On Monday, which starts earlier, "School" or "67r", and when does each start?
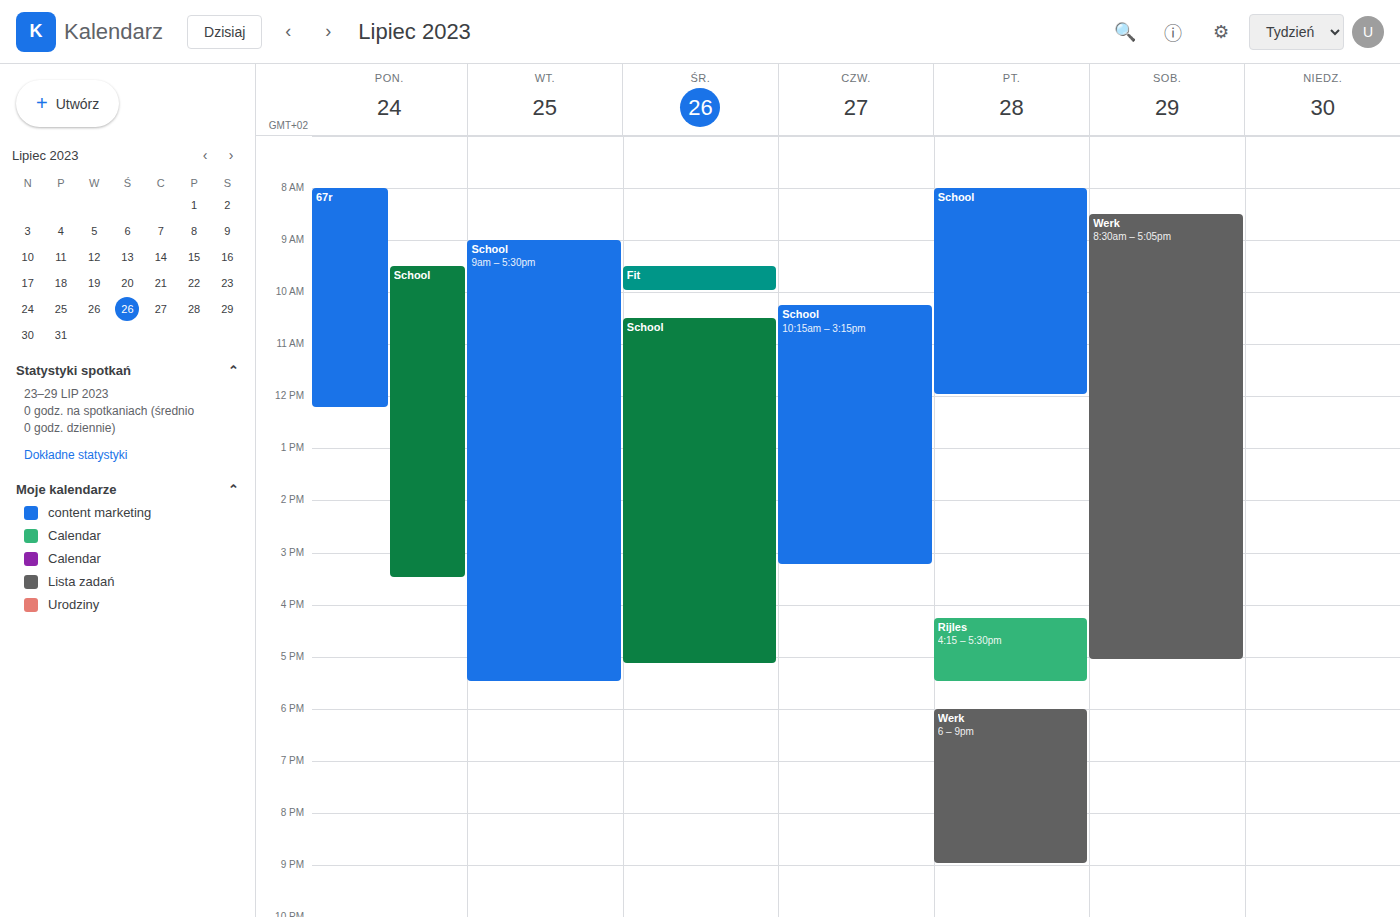
"67r" 08:00; "School" 09:30.